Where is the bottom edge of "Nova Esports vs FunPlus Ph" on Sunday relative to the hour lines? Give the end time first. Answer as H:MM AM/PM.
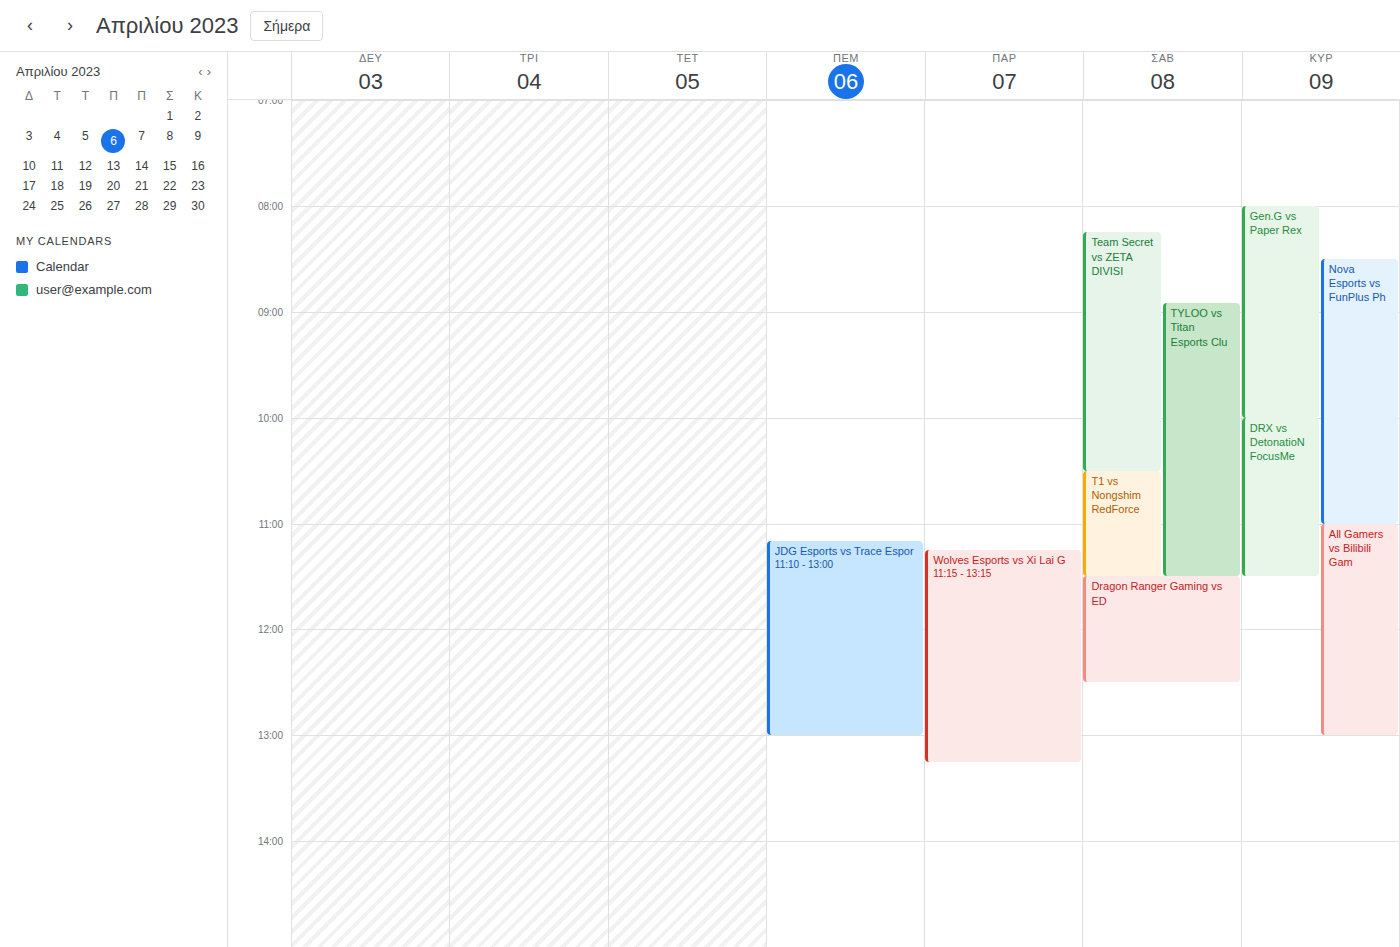
11:00 AM -- exactly on the 11 AM line.